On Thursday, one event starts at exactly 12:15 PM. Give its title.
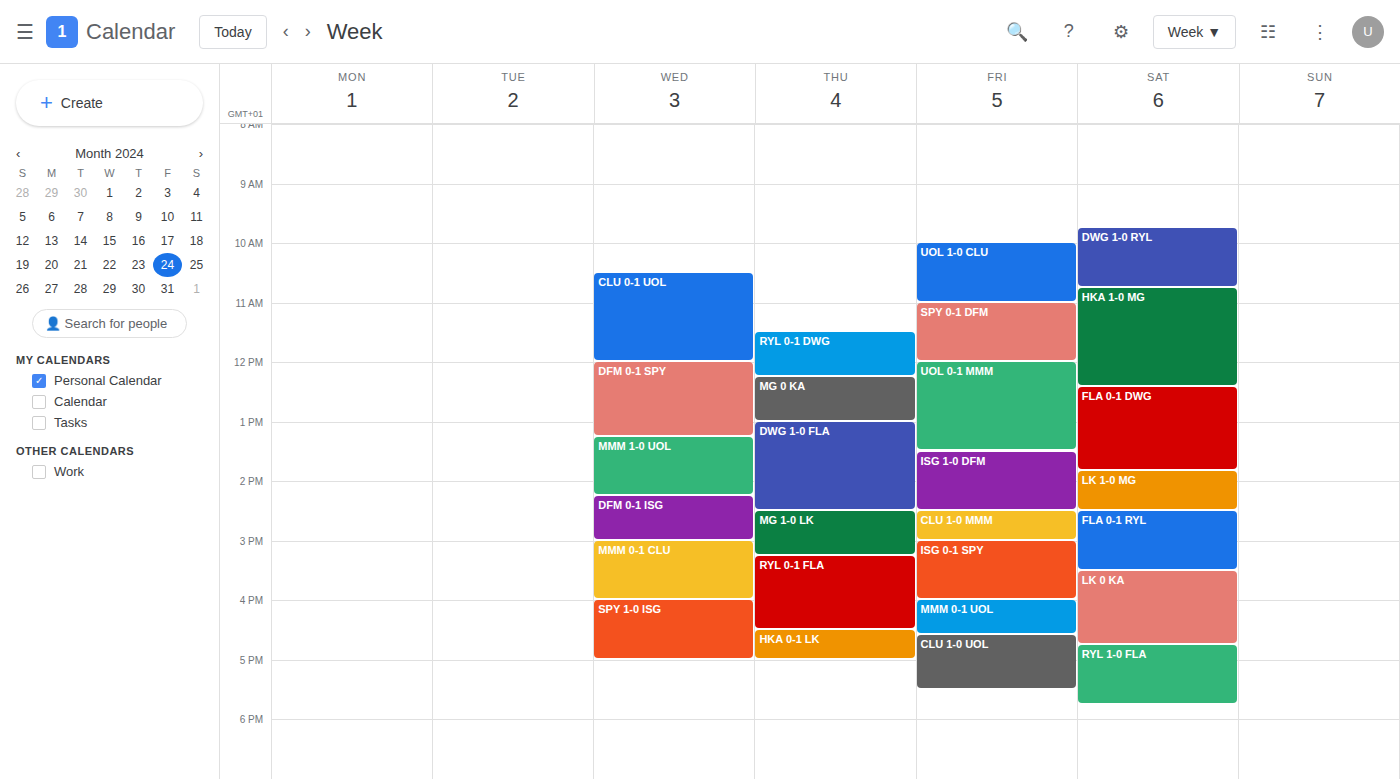
"MG 0 KA"